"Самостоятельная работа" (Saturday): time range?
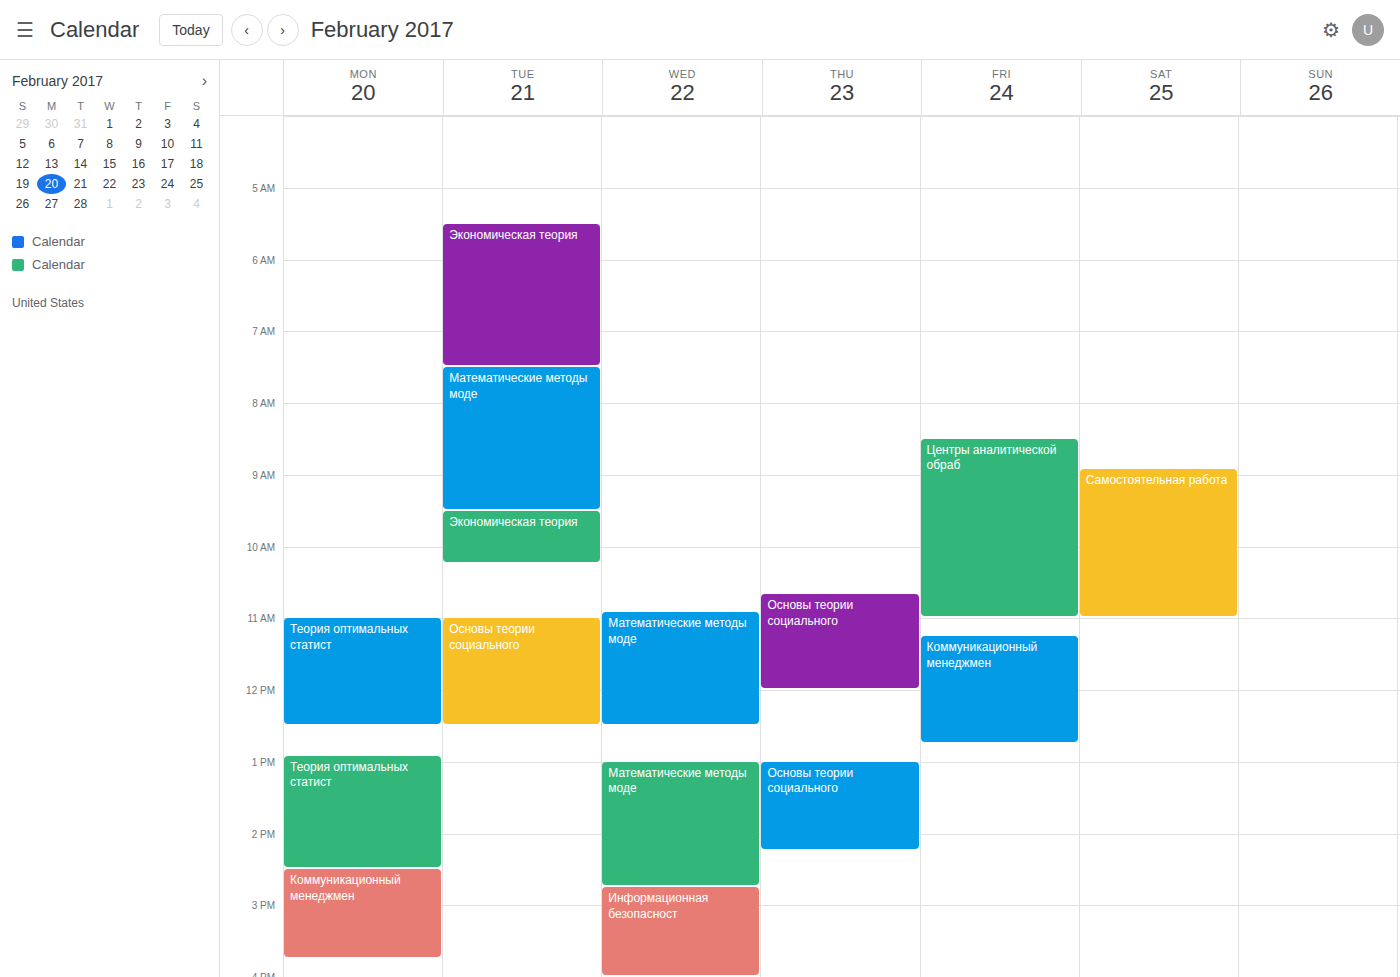
8:55 AM to 11:00 AM